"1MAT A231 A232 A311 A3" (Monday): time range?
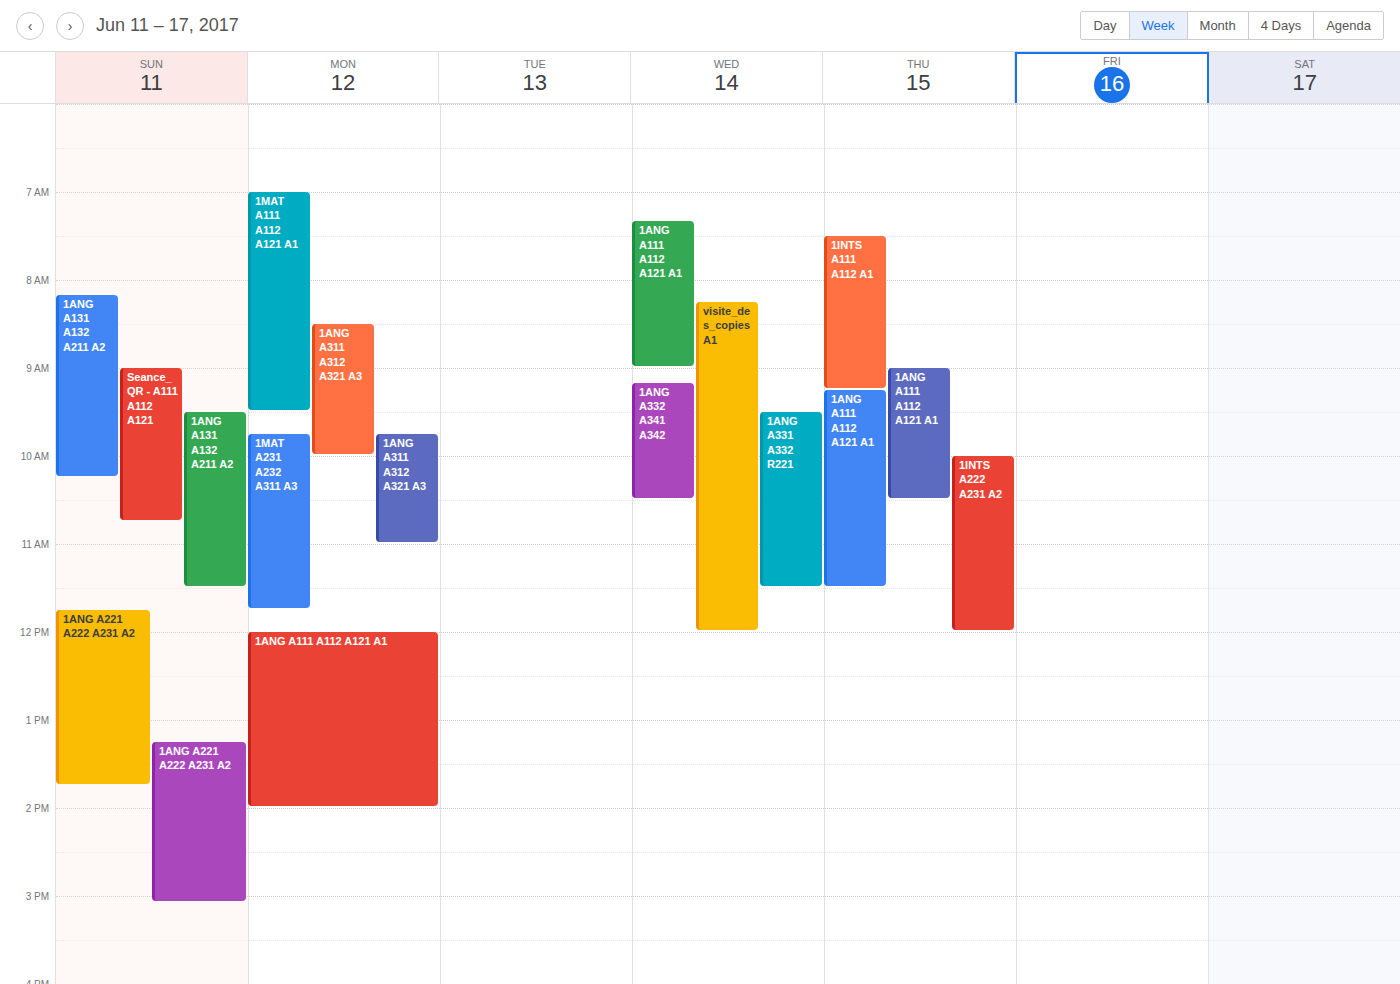
9:45 AM to 11:45 AM